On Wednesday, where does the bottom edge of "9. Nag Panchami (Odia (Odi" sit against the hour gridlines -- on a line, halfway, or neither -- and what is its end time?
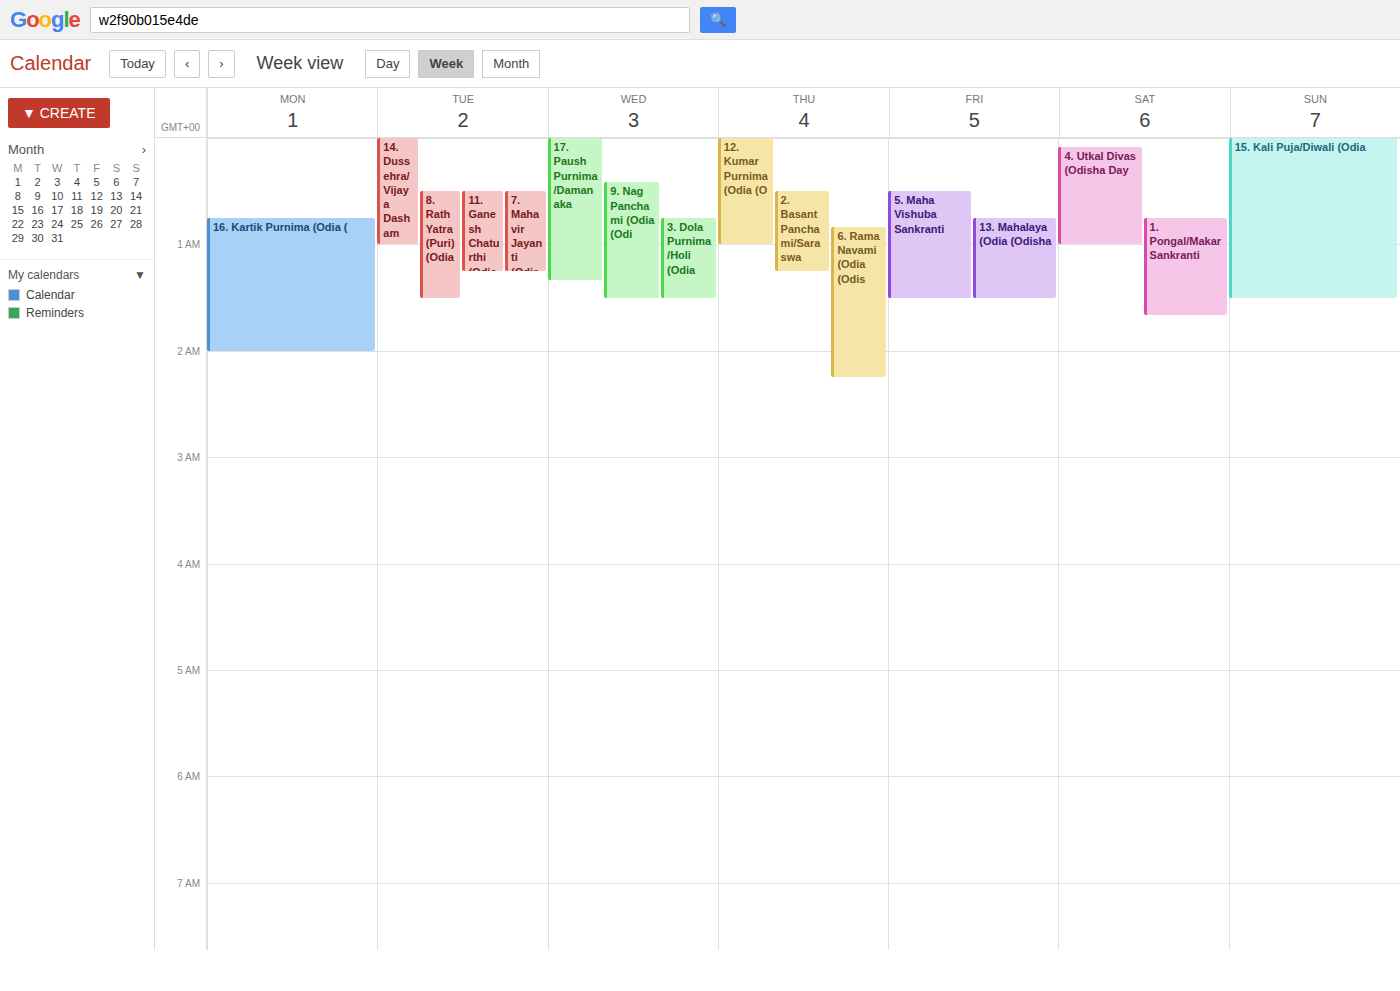
01:30 -- halfway between the 01:00 and 02:00 lines.